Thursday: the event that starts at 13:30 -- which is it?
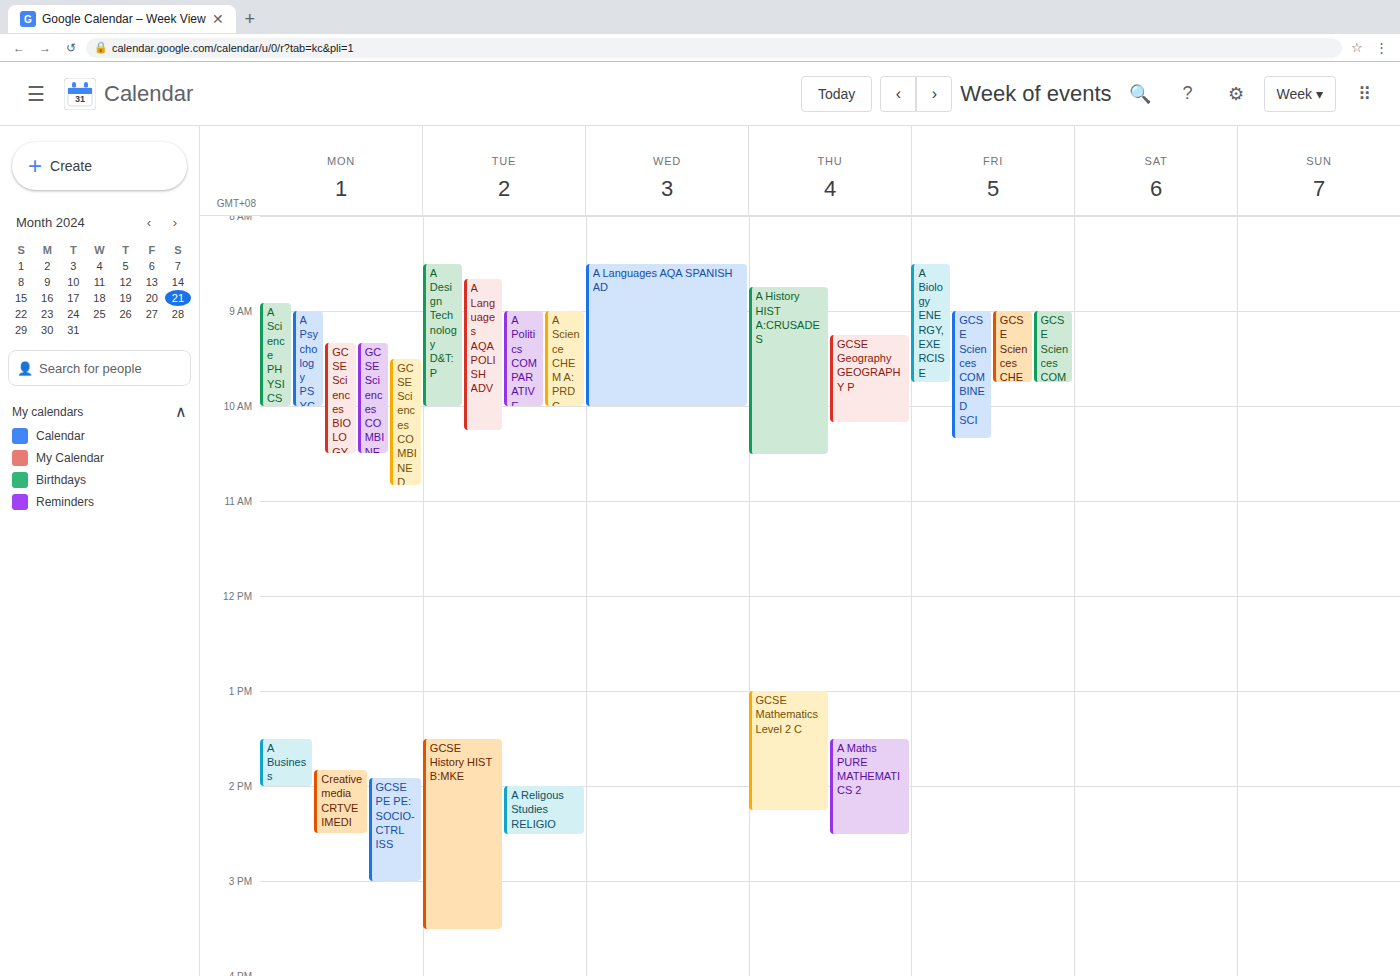
"A Maths PURE MATHEMATICS 2"